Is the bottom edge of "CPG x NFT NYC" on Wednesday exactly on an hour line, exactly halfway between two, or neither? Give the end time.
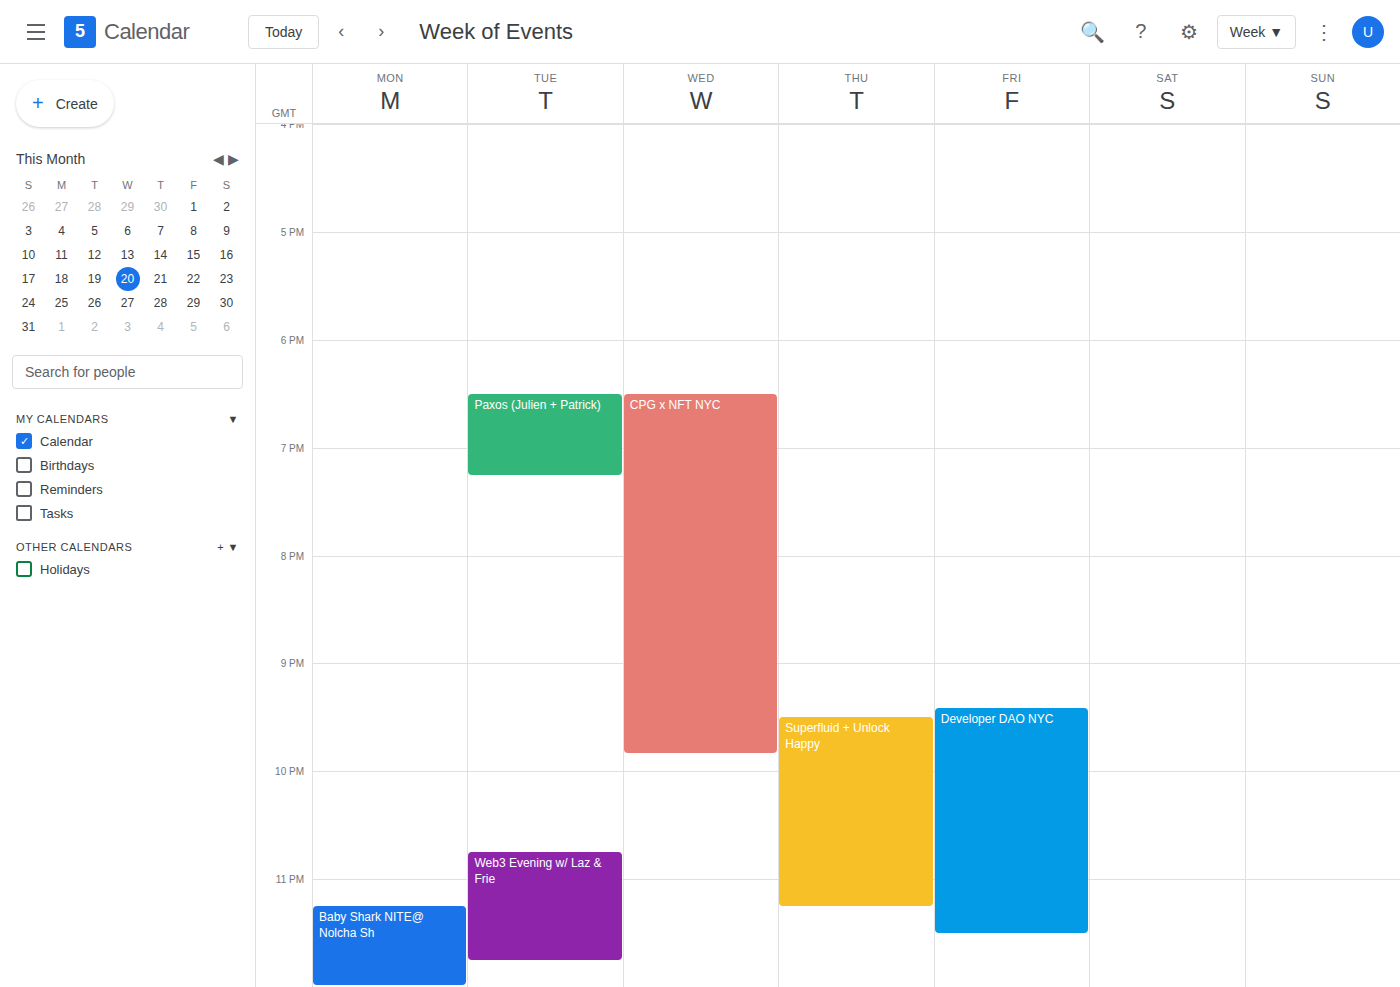
9:50 PM -- neither: 50 minutes below the 9 PM line and 10 minutes above the 10 PM line.